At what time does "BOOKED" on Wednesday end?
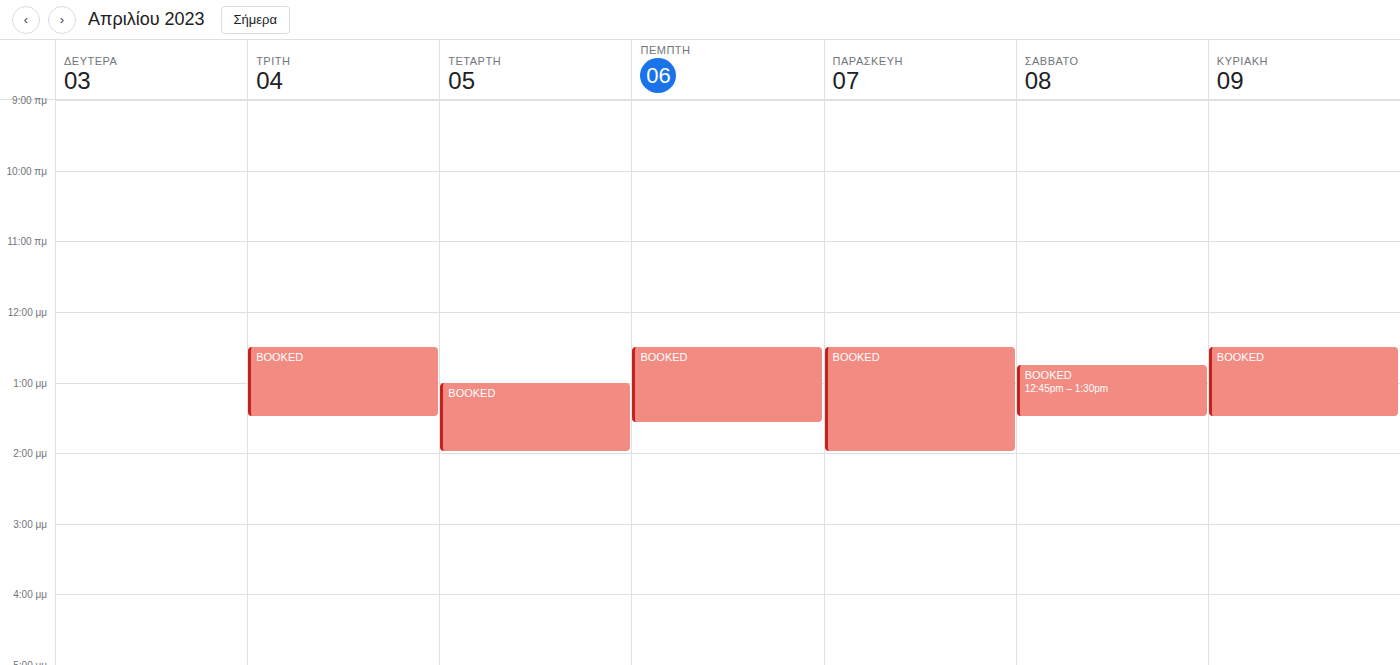
2:00 PM